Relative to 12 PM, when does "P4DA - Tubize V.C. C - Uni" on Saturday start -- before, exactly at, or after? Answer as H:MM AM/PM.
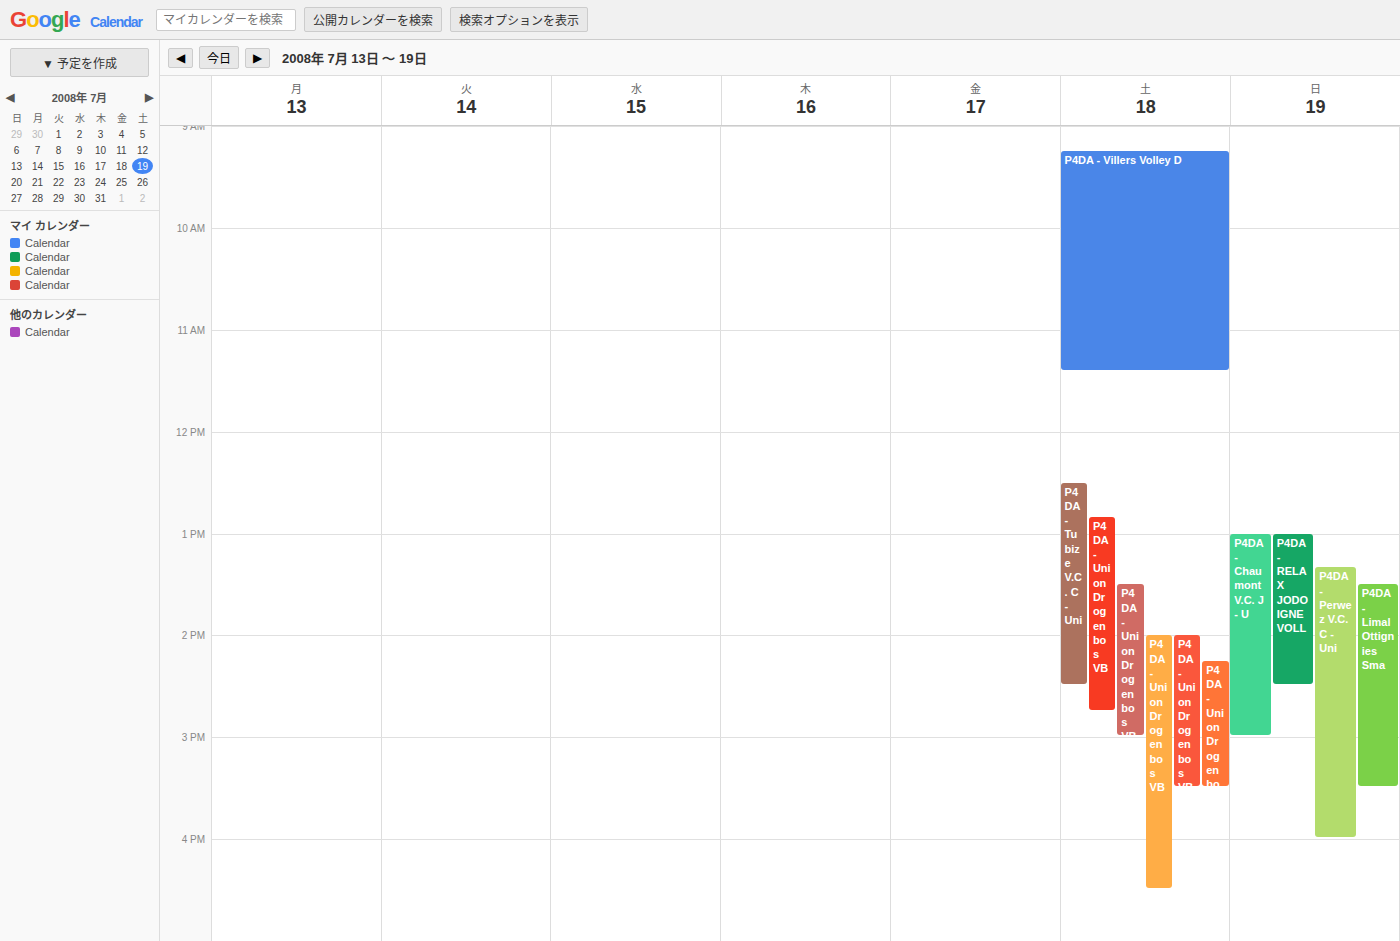
12:30 PM -- after 12 PM, 30 minutes below the 12 PM line.